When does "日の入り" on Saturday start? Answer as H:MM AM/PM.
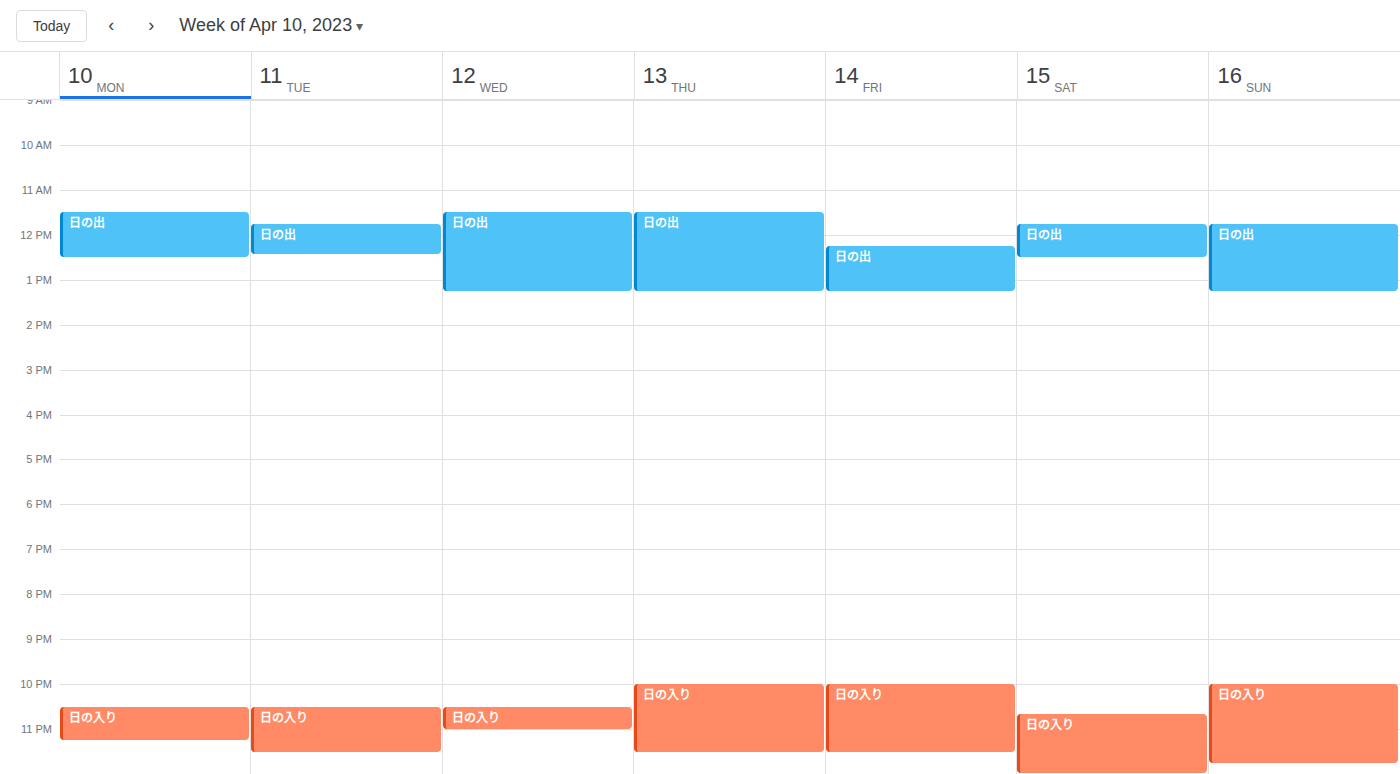
10:40 PM